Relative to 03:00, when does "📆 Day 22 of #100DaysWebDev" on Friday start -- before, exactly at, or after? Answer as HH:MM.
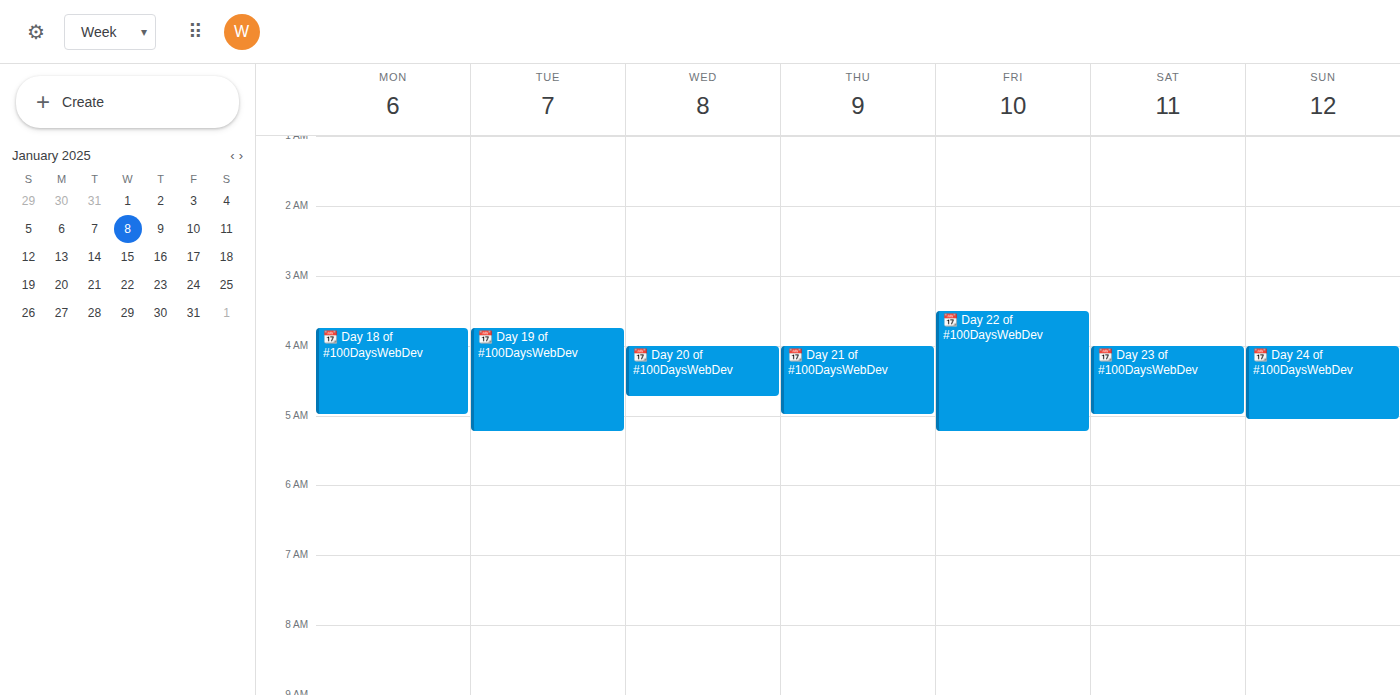
03:30 -- after 03:00, 30 minutes below the 03:00 line.